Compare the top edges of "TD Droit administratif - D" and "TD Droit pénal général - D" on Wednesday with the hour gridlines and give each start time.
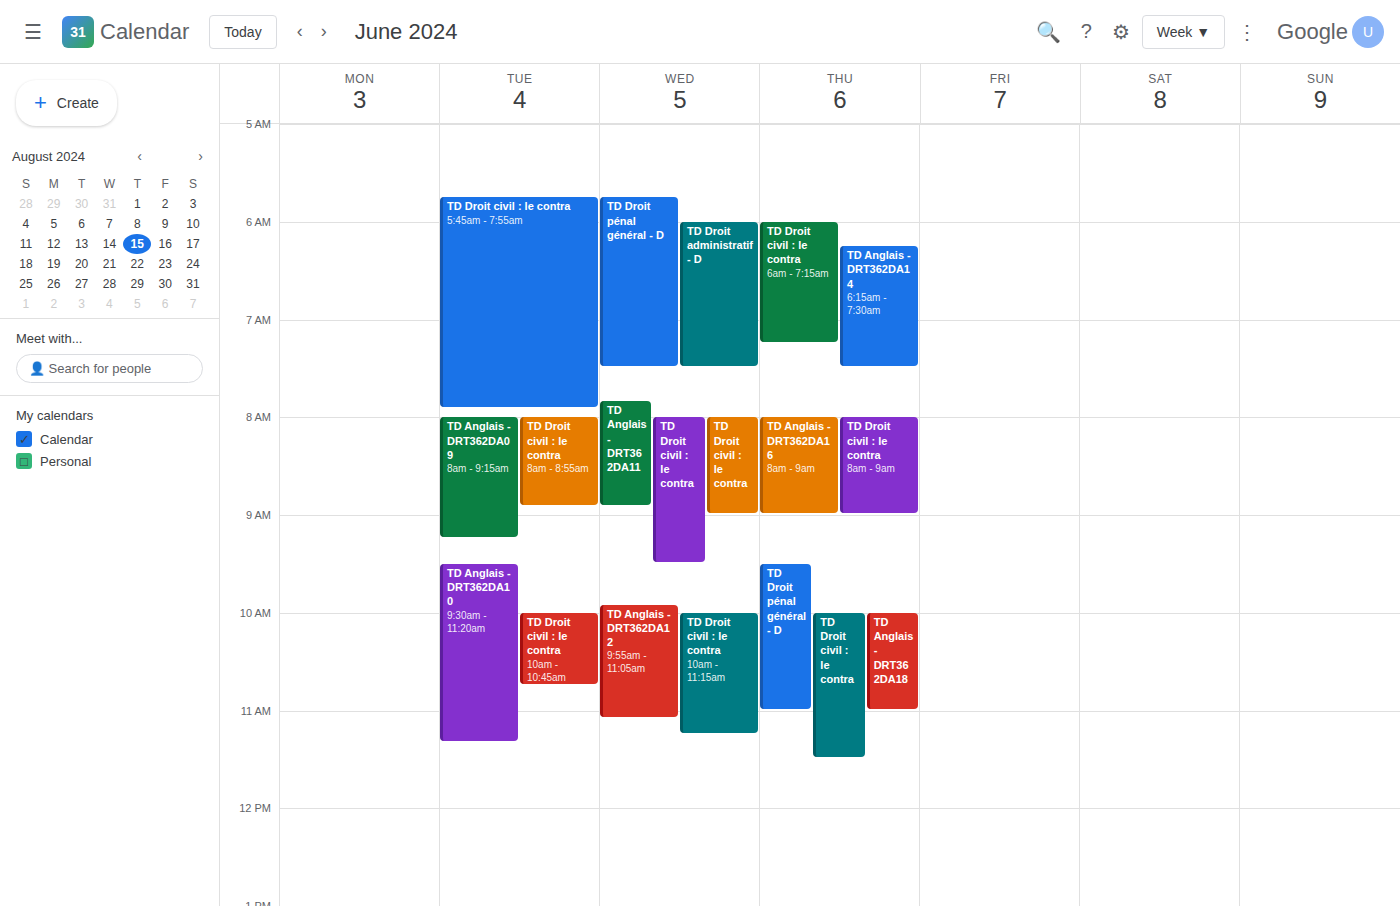
"TD Droit administratif - D": 06:00, exactly on the 06:00 line. "TD Droit pénal général - D": 05:45, neither: three quarters of the way from the 05:00 line to the 06:00 line.